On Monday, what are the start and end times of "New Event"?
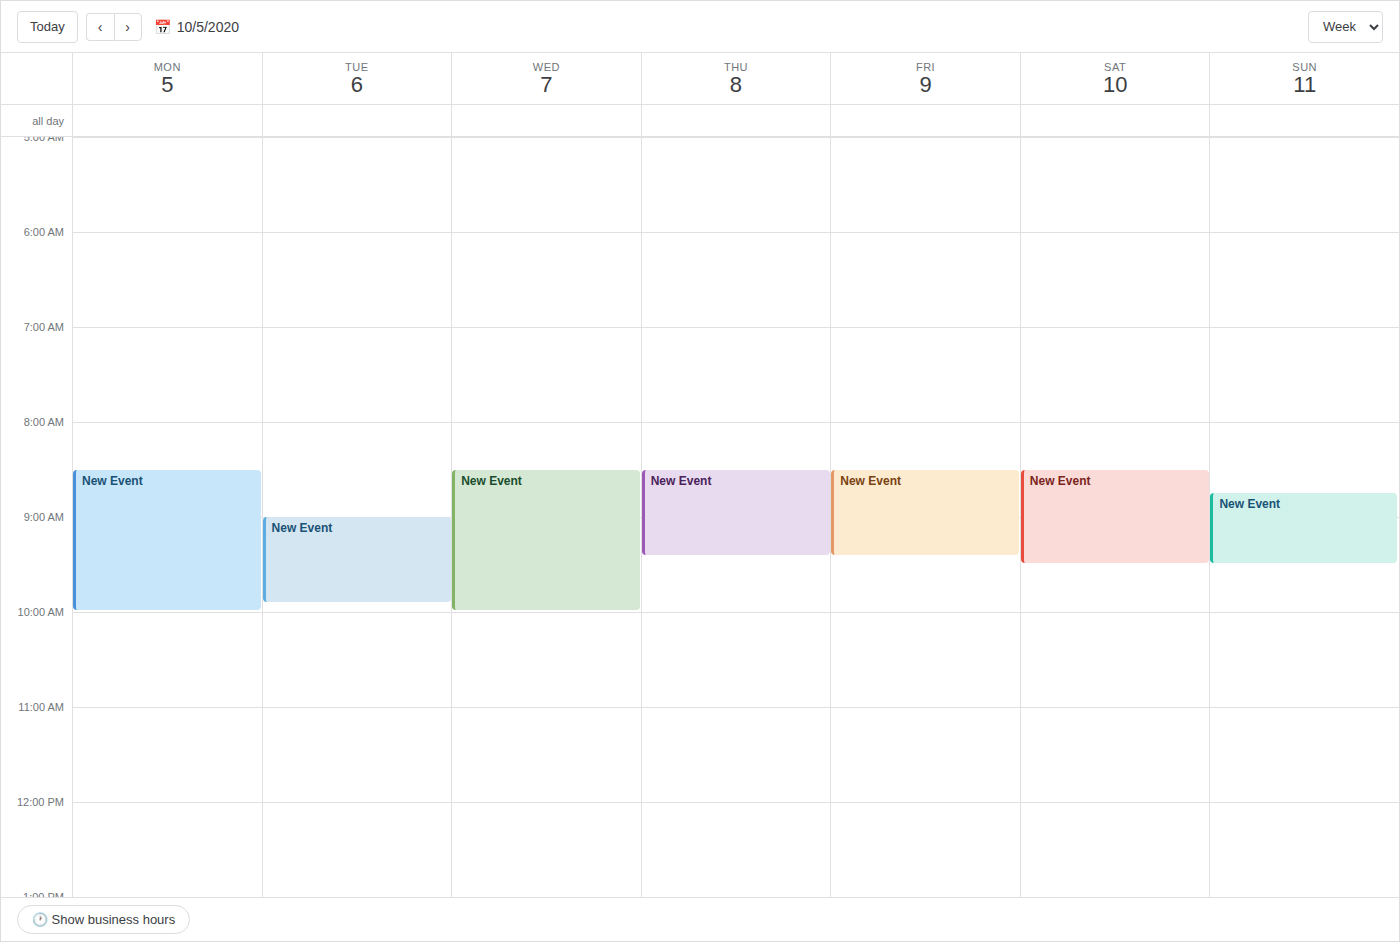
8:30 AM to 10:00 AM